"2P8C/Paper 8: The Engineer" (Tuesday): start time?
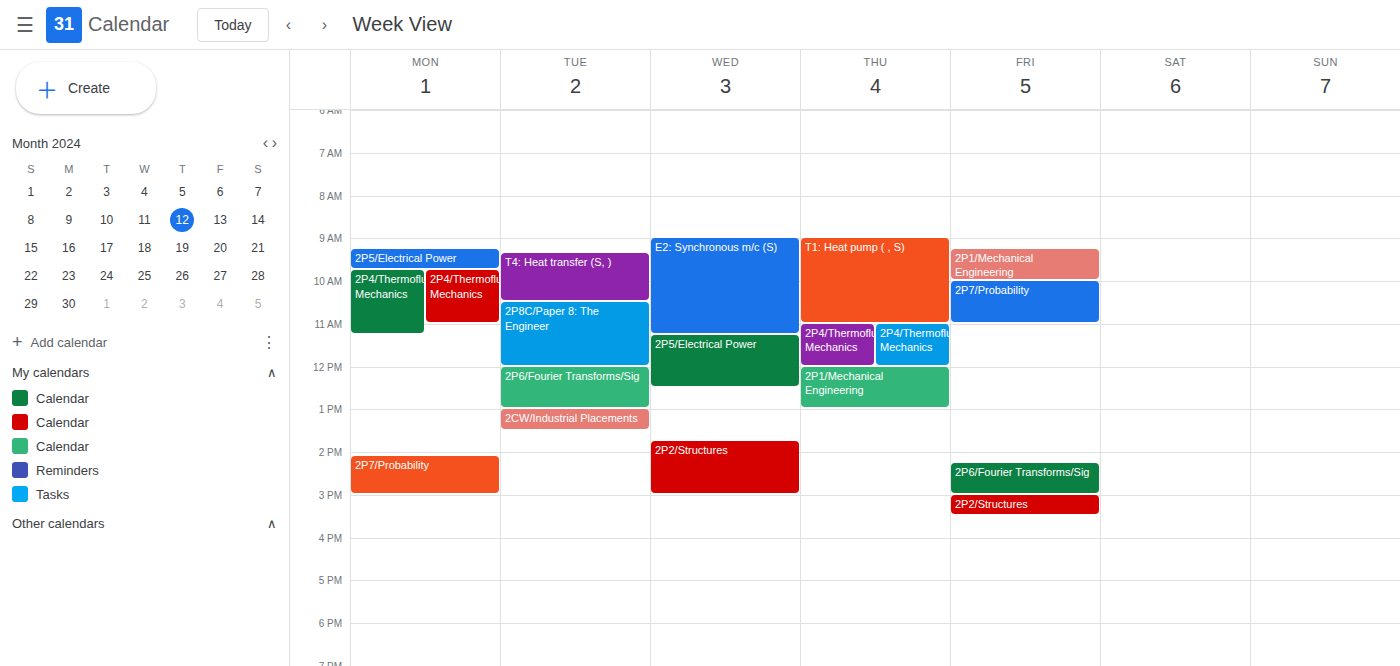
10:30 AM